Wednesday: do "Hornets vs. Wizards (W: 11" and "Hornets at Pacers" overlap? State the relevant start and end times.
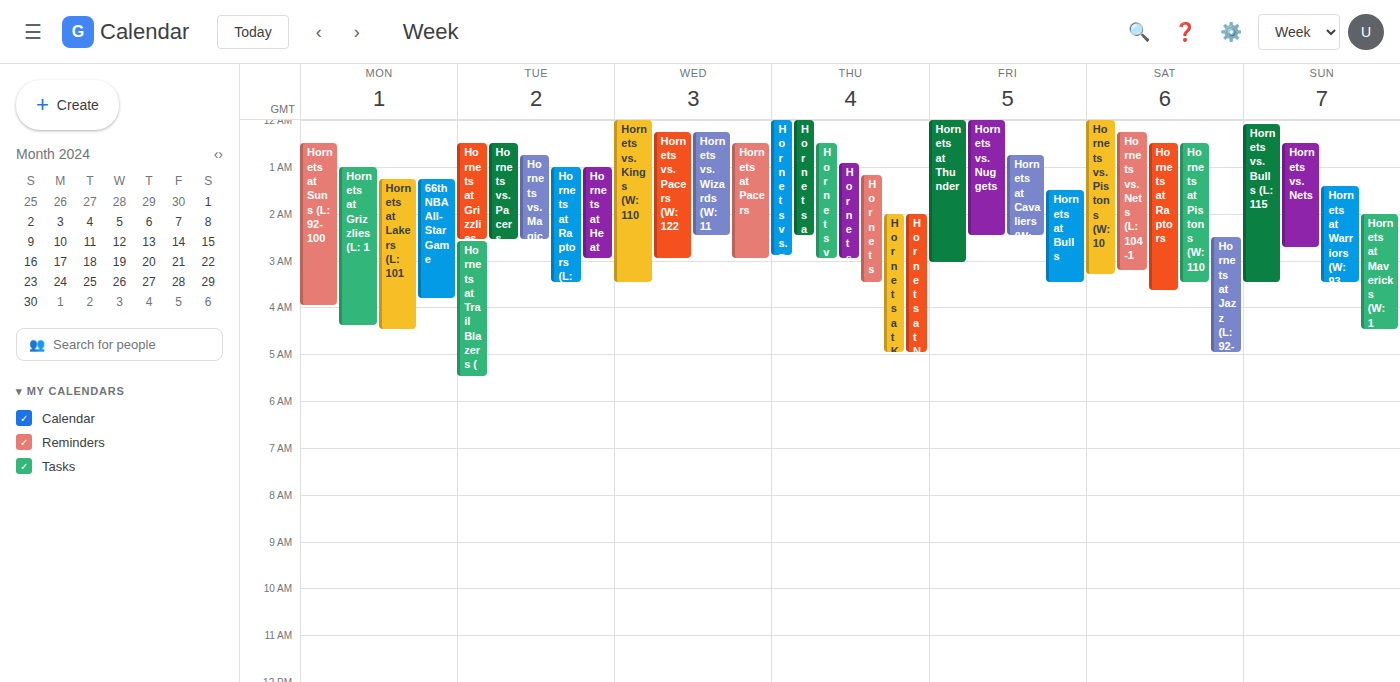
"Hornets at Pacers" starts at 12:30 AM, before "Hornets vs. Wizards (W: 11" ends at 2:30 AM -- they overlap.